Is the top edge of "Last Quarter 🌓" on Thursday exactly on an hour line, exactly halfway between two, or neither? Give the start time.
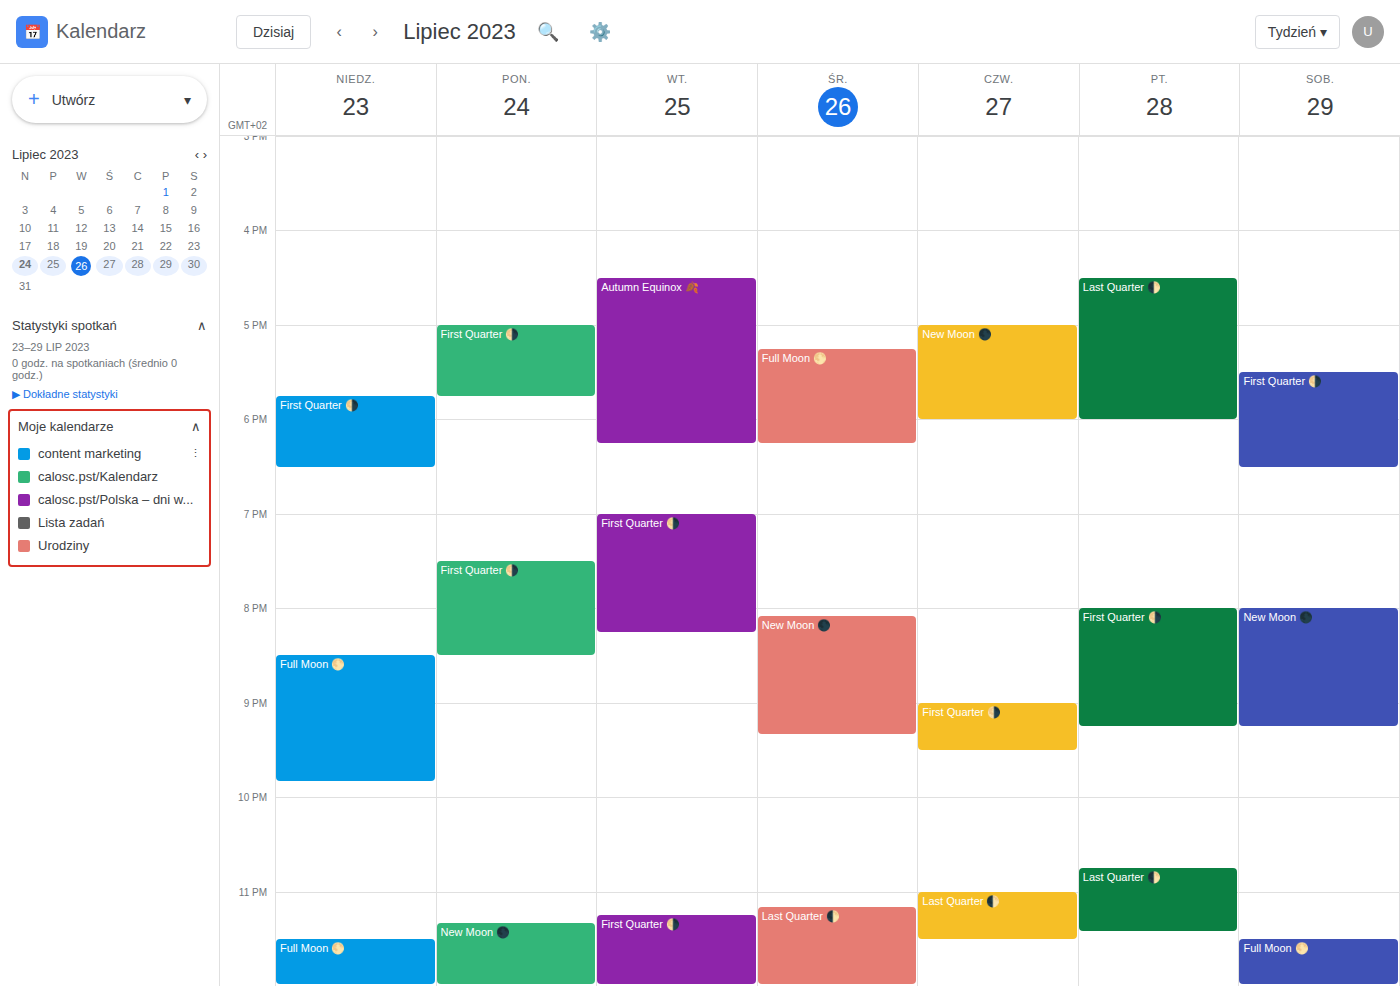
11:00 PM -- exactly on the 11 PM line.